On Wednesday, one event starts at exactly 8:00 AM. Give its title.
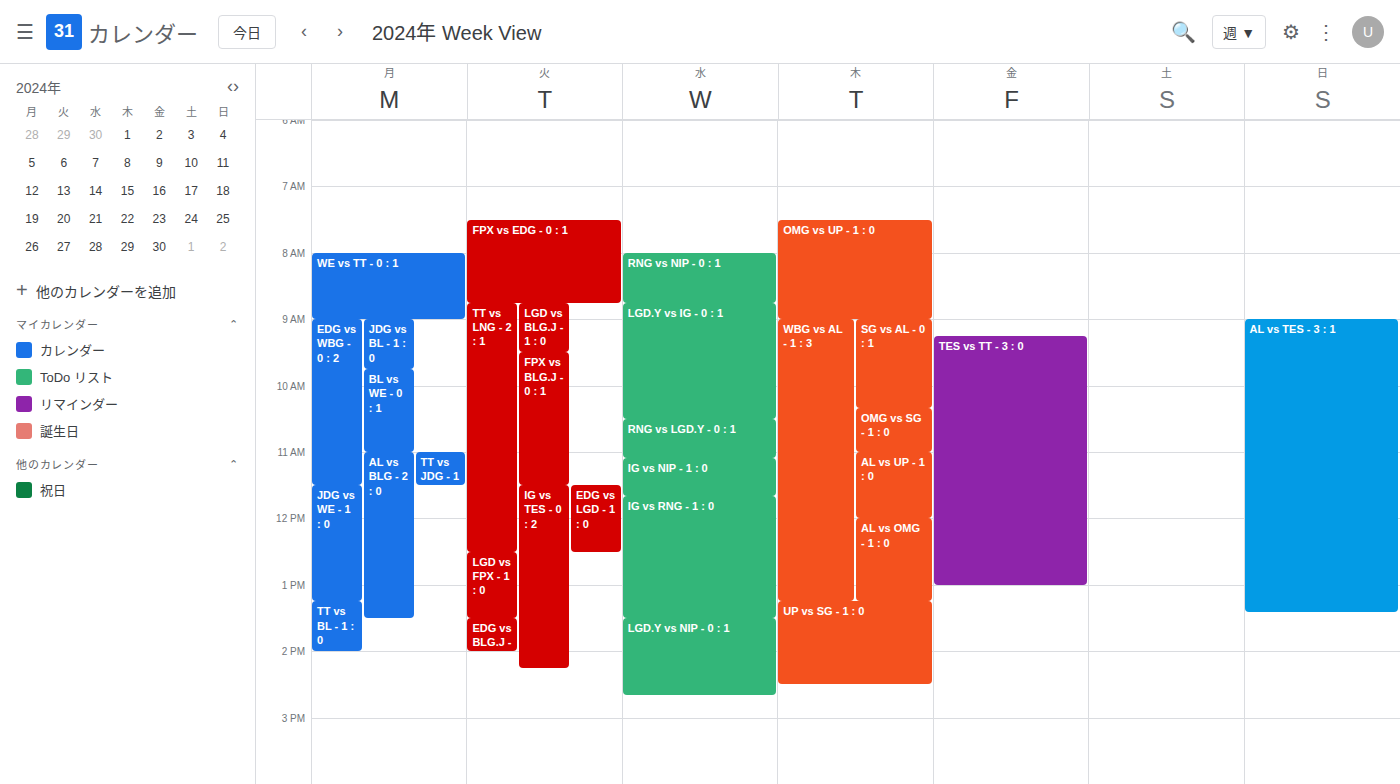
"RNG vs NIP - 0 : 1"